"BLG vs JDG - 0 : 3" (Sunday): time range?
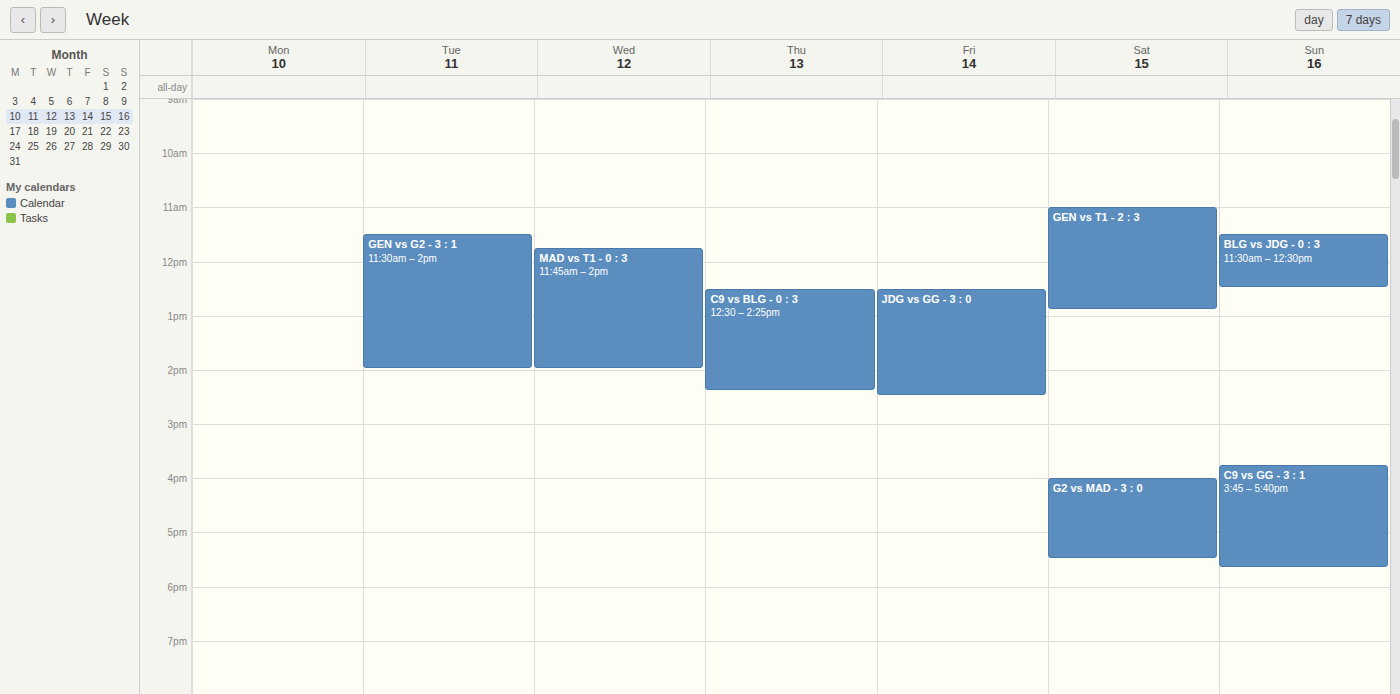
11:30 AM to 12:30 PM